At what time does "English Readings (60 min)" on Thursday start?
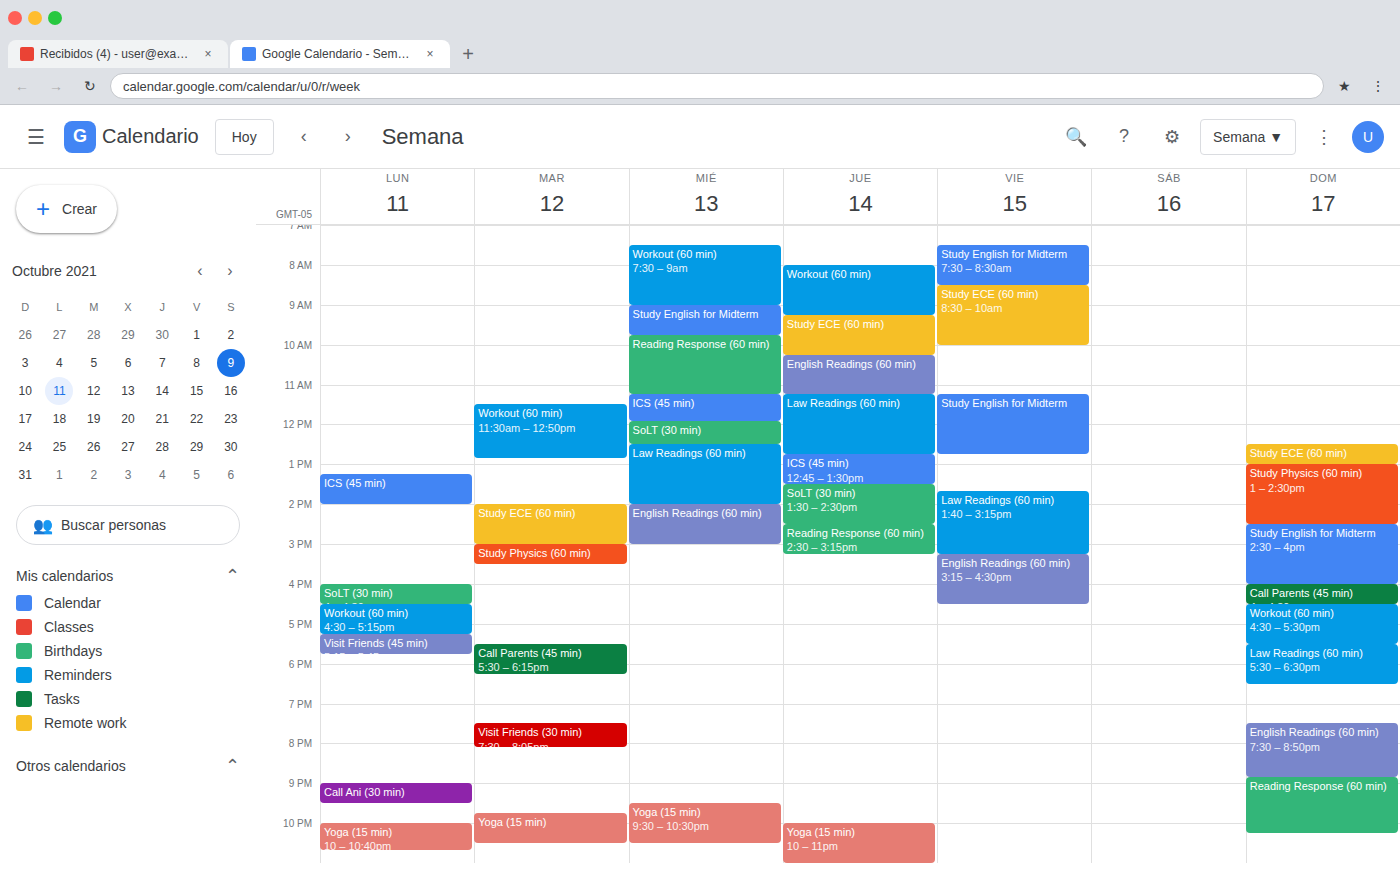
10:15